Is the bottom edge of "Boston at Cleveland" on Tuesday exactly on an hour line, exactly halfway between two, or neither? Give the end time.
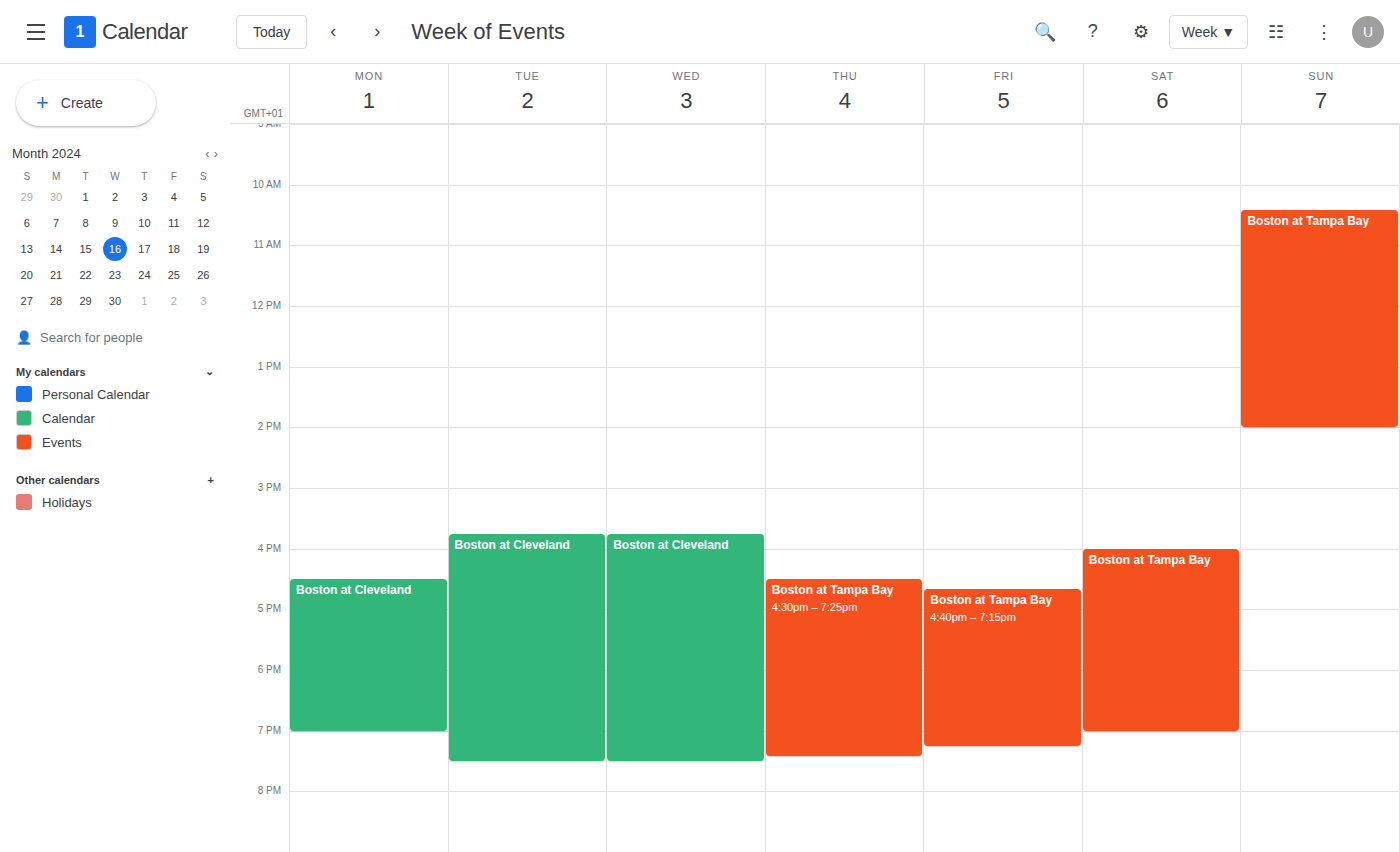
7:30 PM -- halfway between the 7 PM and 8 PM lines.